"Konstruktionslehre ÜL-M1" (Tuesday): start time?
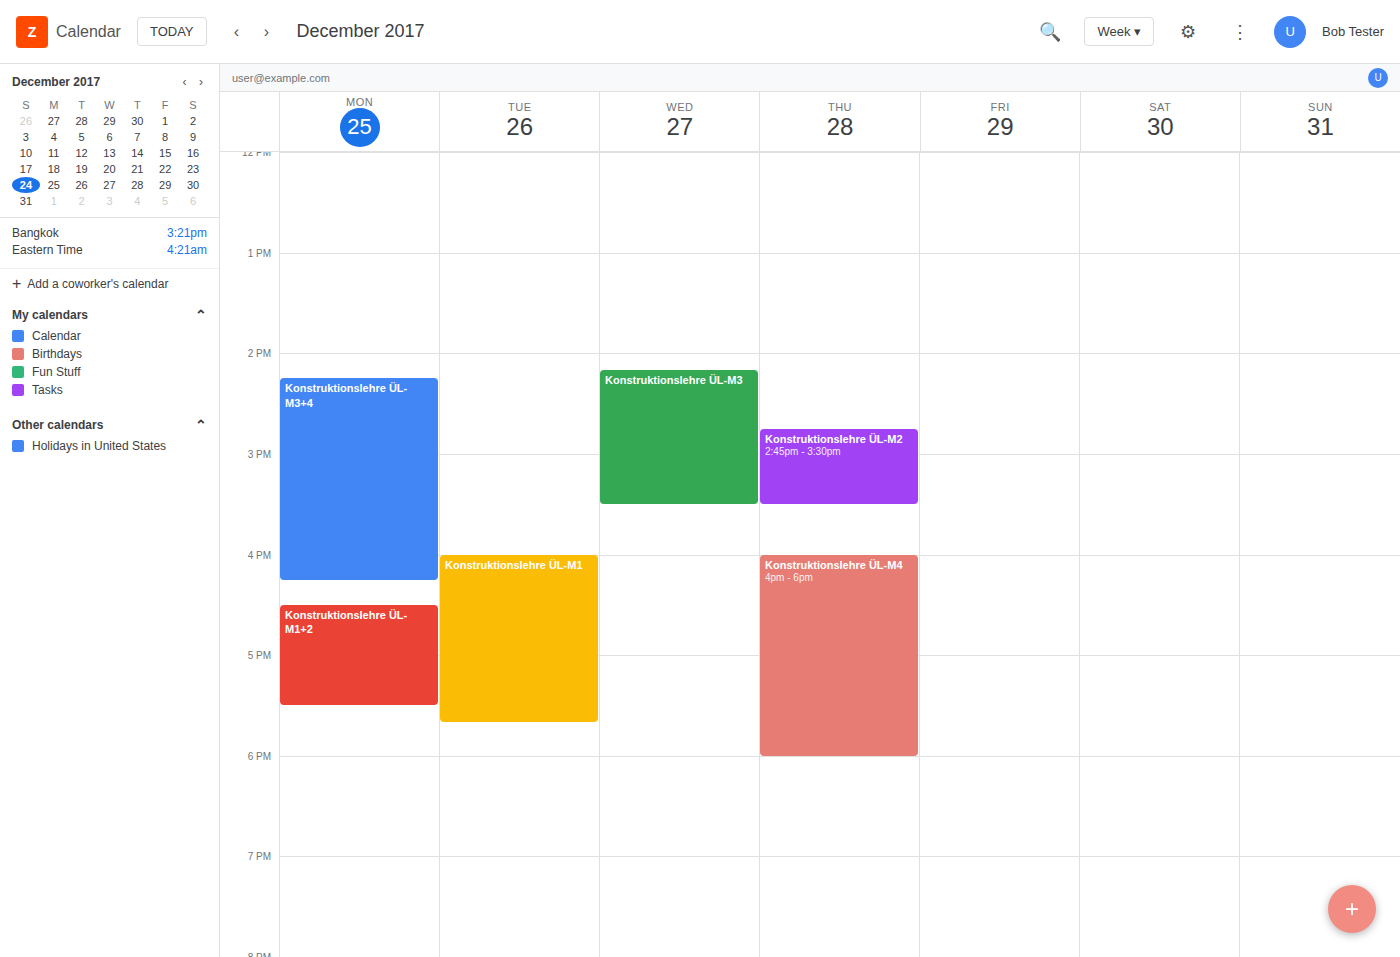
4:00 PM